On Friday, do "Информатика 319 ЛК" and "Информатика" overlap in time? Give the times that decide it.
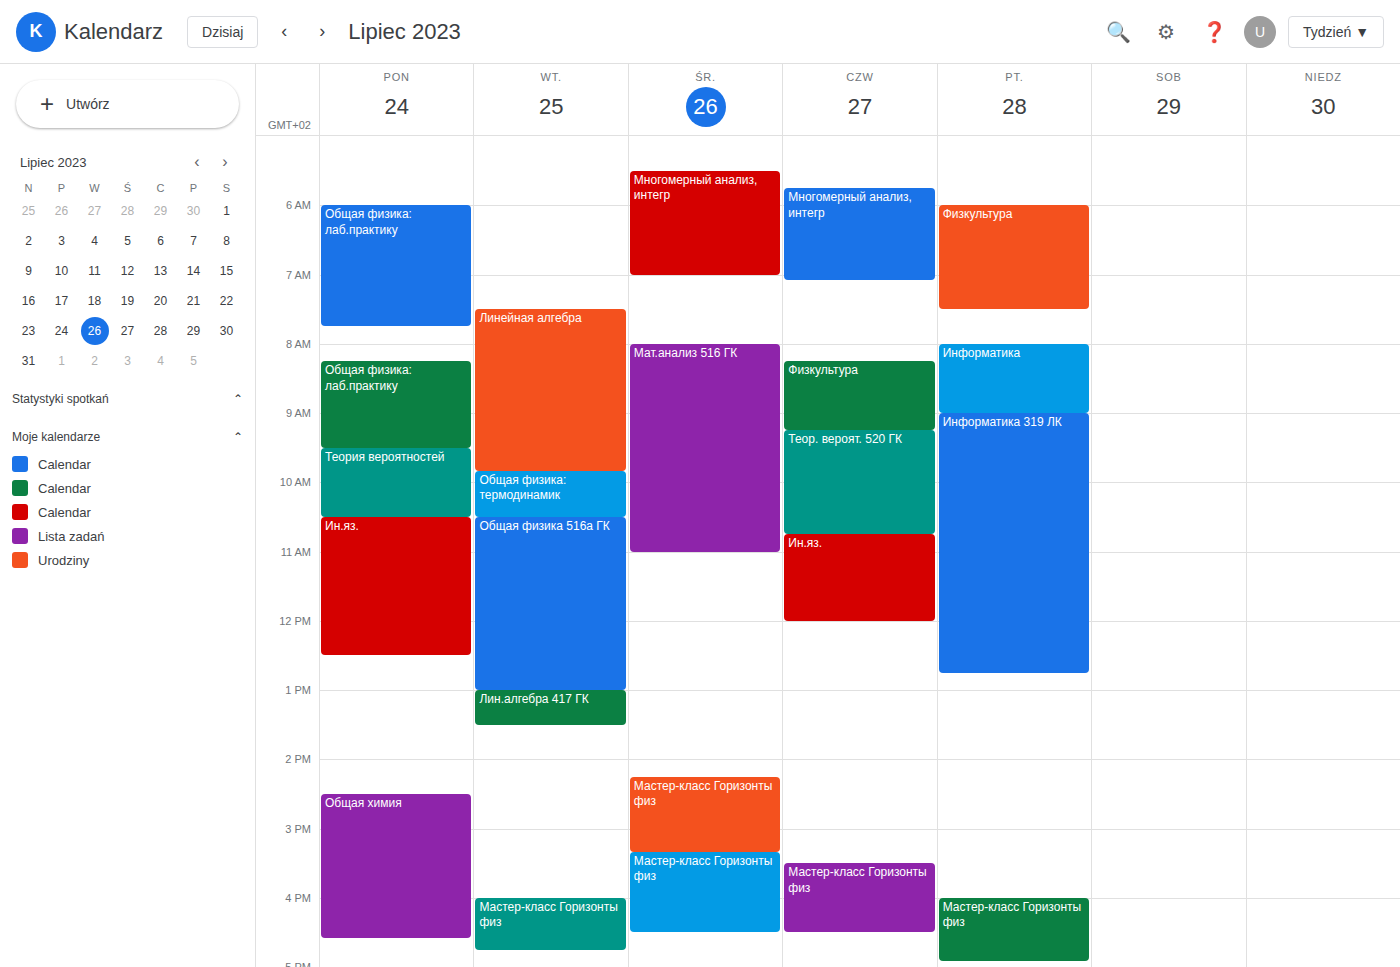
"Информатика" ends at 9:00 AM, exactly when "Информатика 319 ЛК" starts -- they touch but do not overlap.